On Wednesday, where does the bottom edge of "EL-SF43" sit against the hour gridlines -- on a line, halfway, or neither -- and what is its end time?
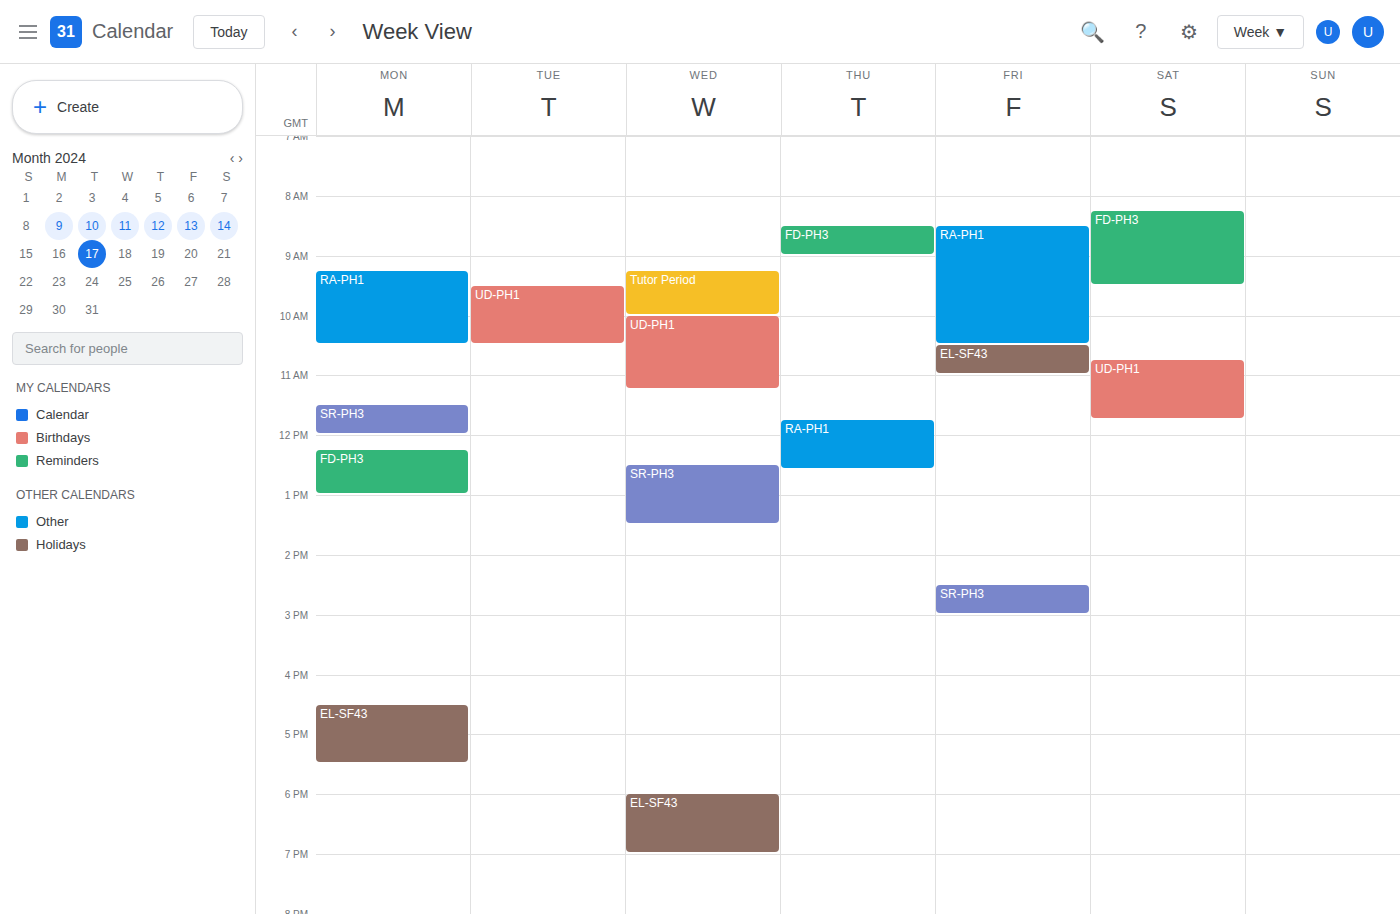
7:00 PM -- exactly on the 7 PM line.